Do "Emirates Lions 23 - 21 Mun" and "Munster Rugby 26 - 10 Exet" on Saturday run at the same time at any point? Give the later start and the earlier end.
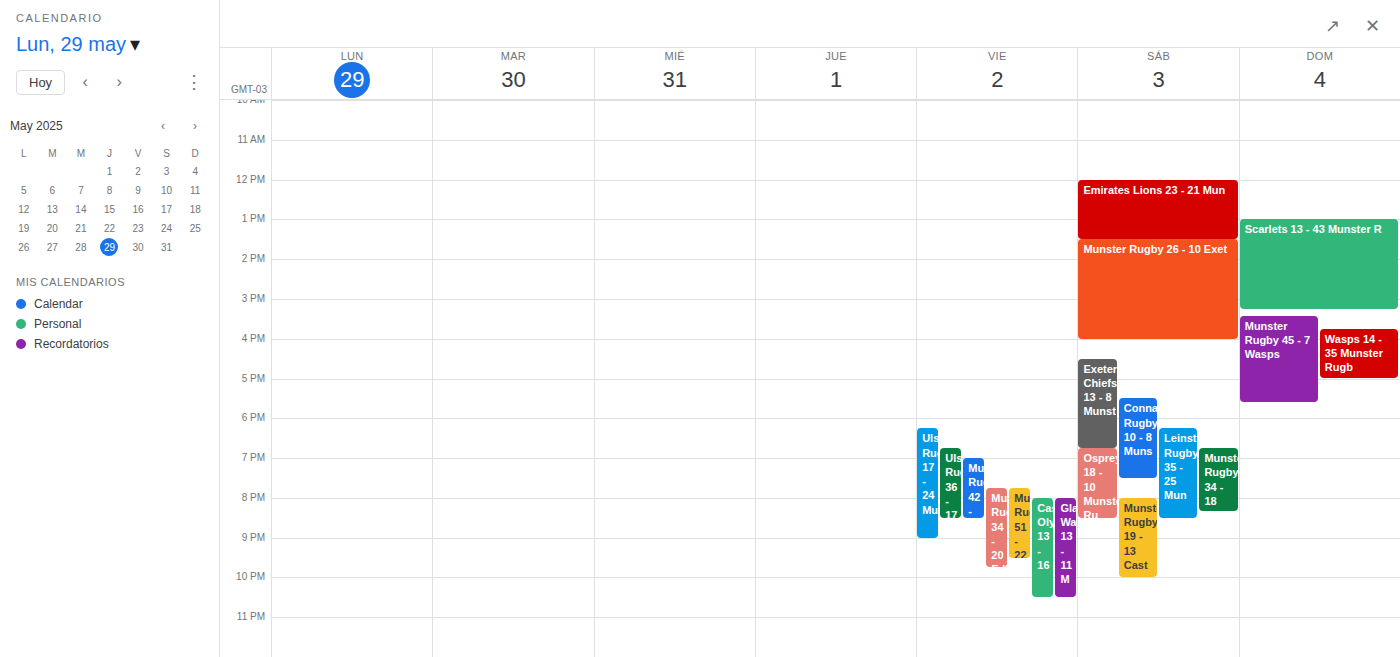
"Emirates Lions 23 - 21 Mun" ends at 1:30 PM, exactly when "Munster Rugby 26 - 10 Exet" starts -- they touch but do not overlap.